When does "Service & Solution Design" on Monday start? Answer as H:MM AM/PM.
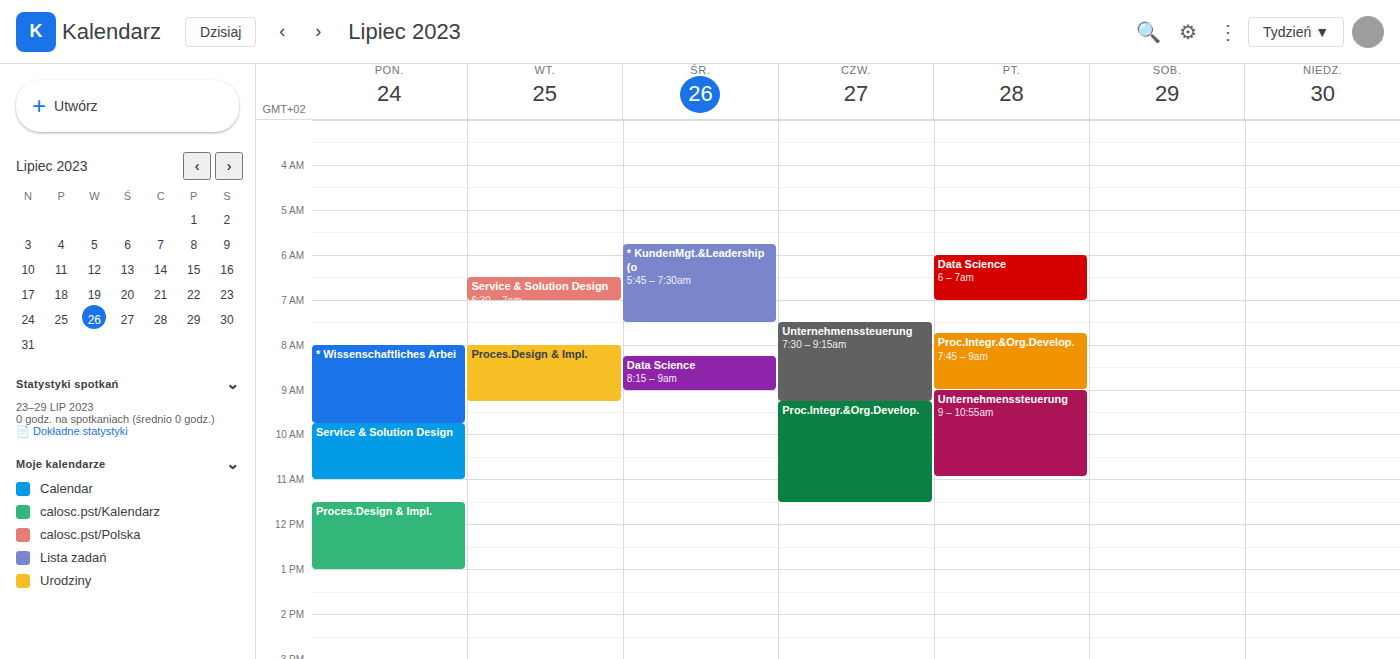
9:45 AM